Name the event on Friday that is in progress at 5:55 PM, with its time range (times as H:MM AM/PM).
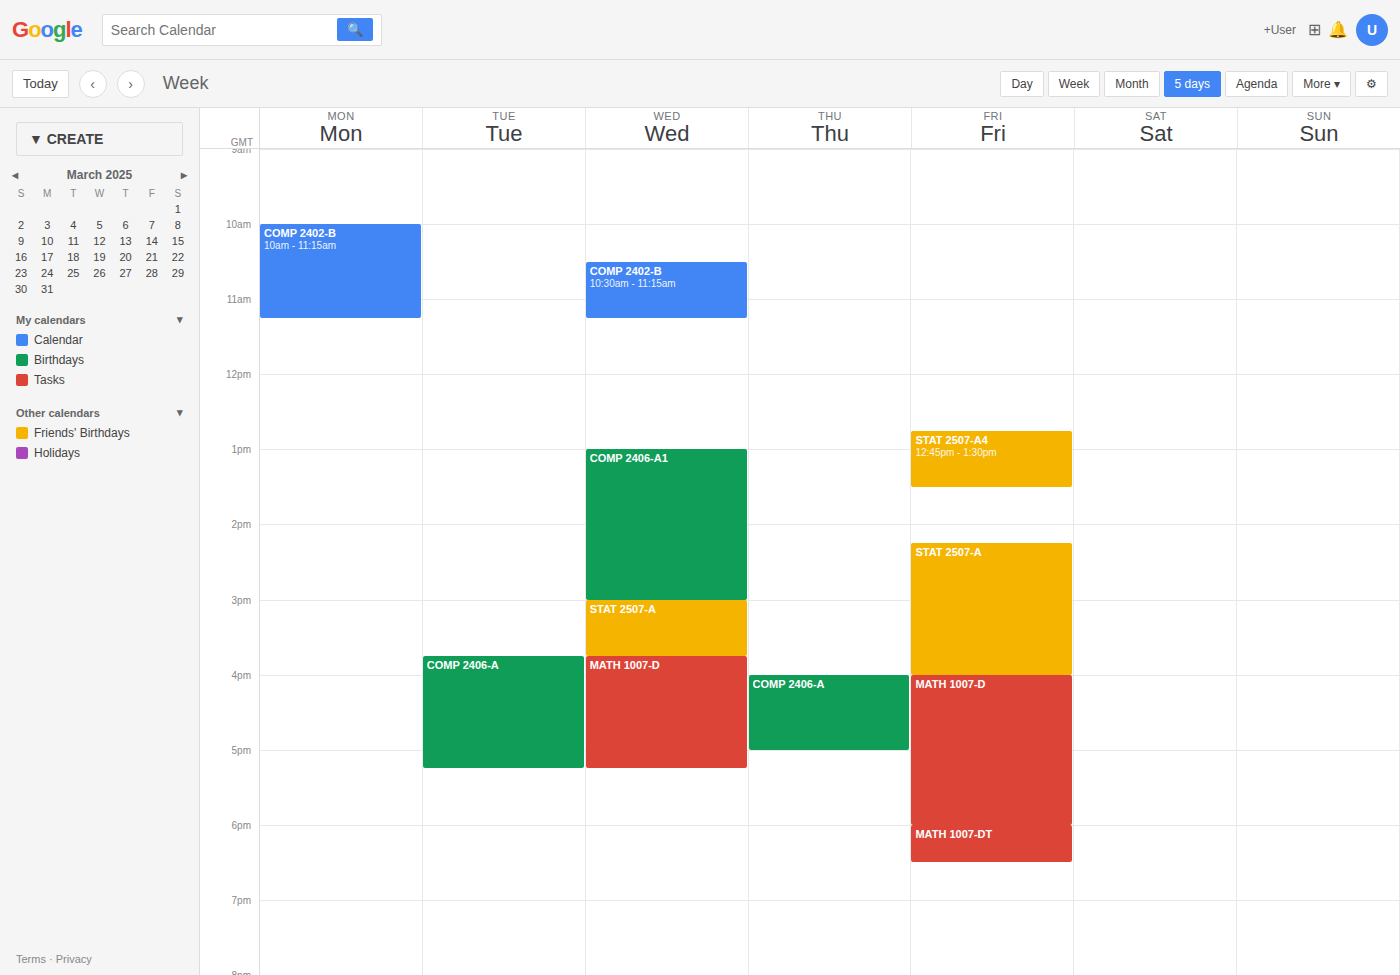
"MATH 1007-D", 4:00 PM to 6:00 PM